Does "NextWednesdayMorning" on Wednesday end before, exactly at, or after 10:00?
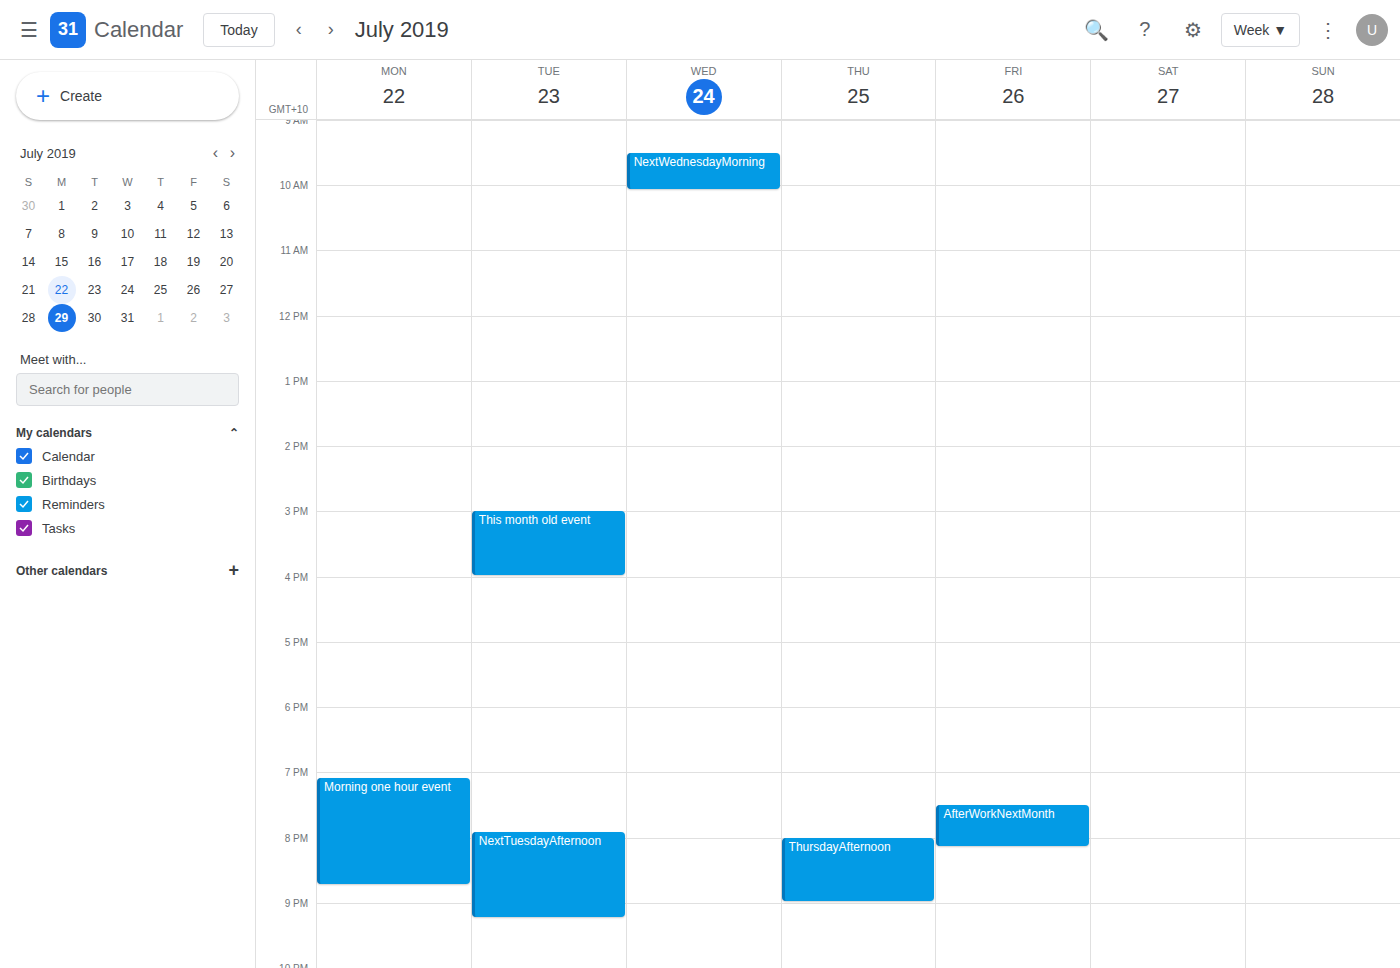
10:05 -- after 10:00, 5 minutes below the 10:00 line.